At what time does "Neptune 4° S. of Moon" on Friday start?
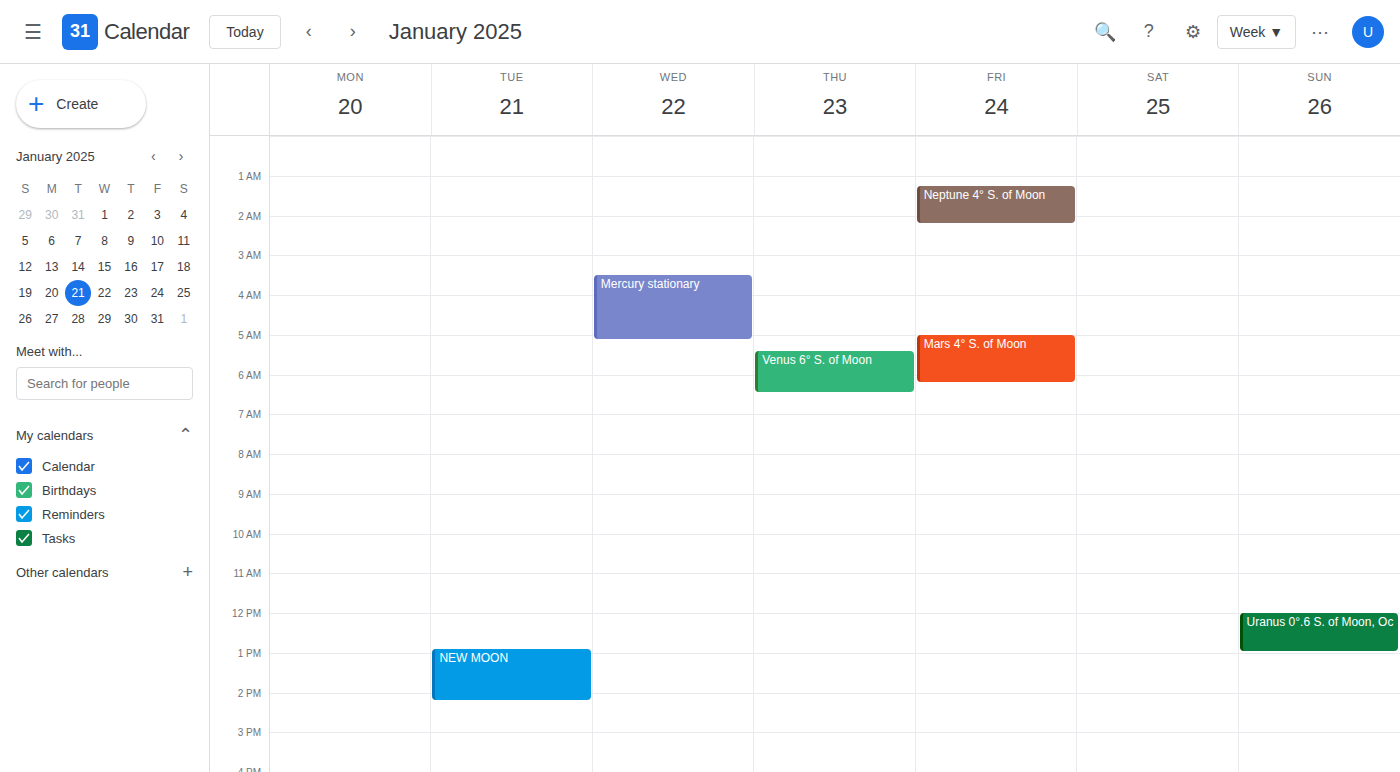
1:15 AM